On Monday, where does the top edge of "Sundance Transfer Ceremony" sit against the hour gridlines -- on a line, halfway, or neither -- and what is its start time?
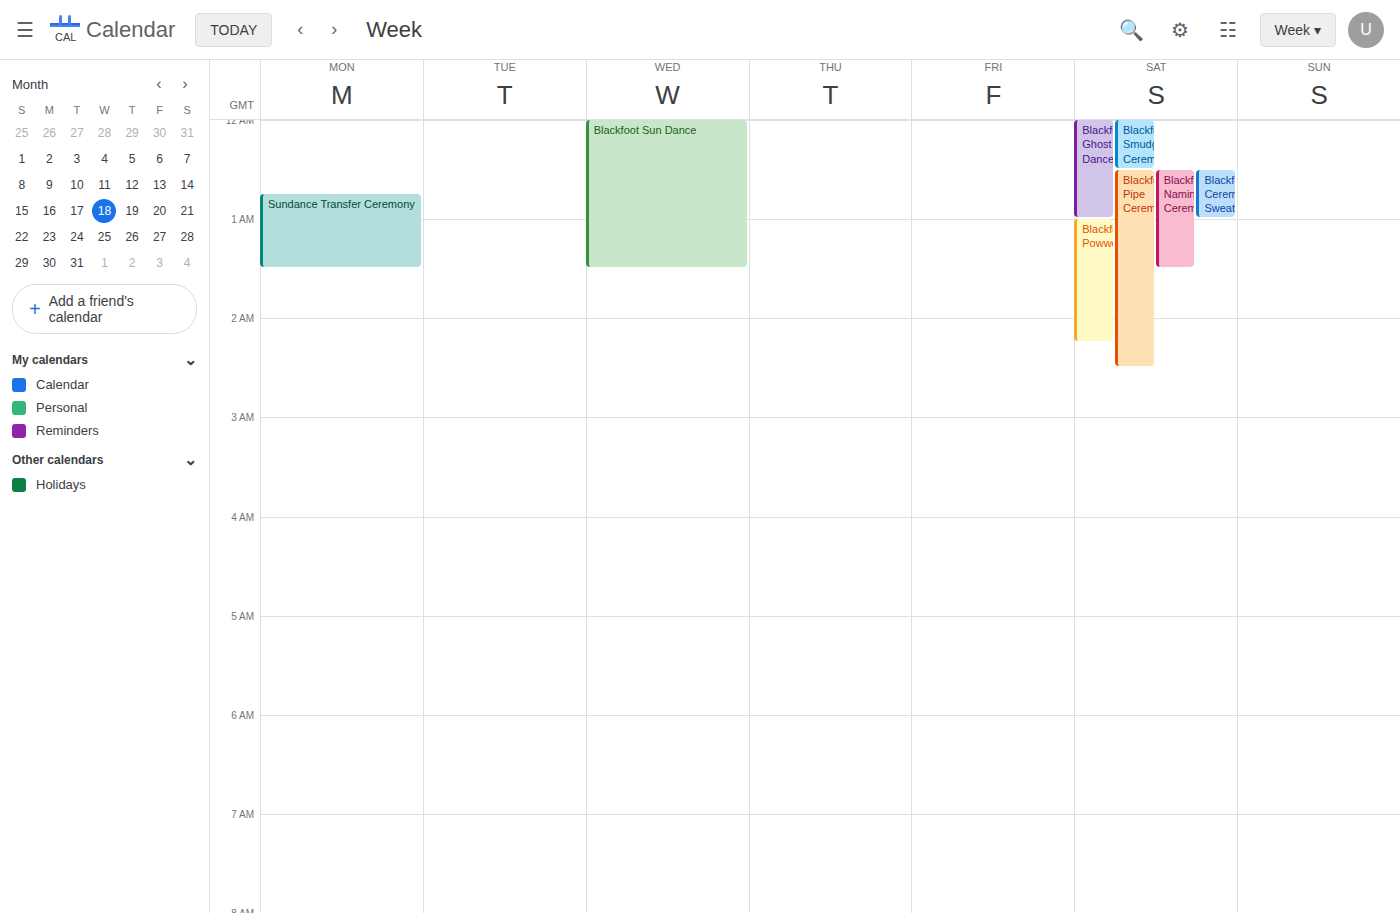
12:45 AM -- neither: three quarters of the way from the 12 AM line to the 1 AM line.